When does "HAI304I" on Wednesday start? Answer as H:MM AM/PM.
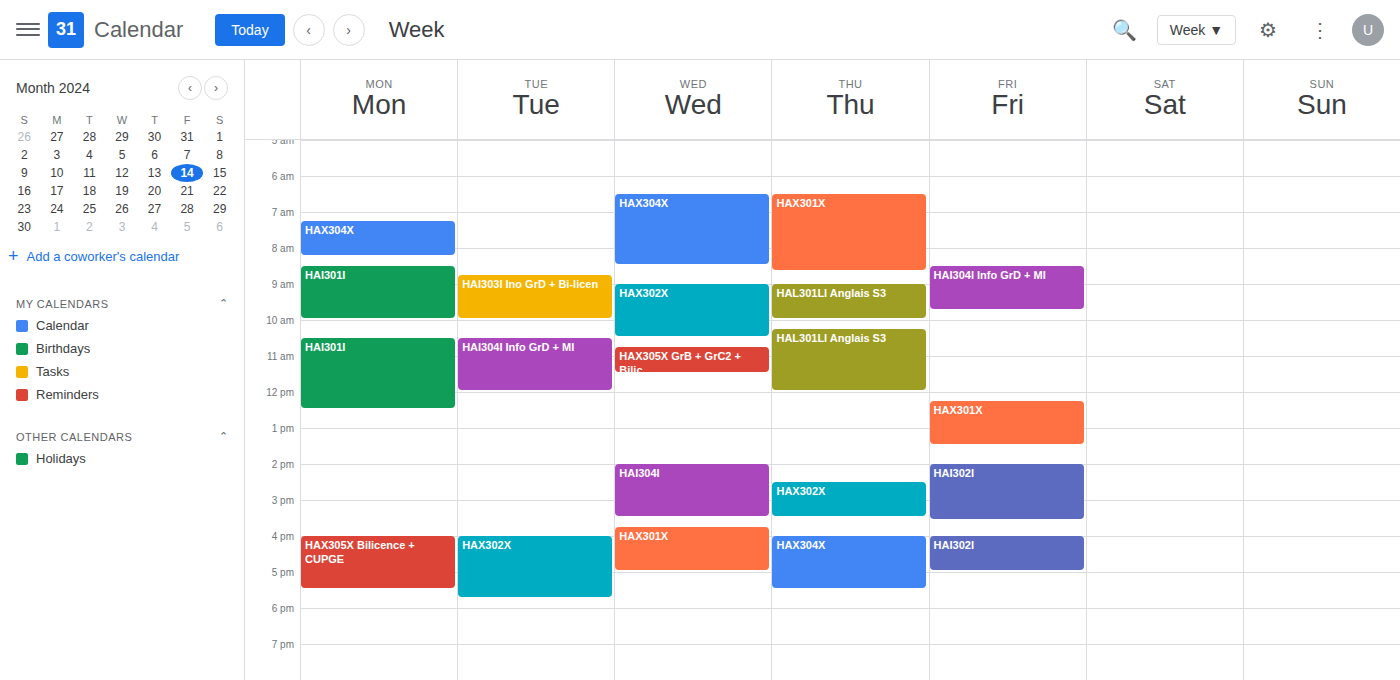
2:00 PM